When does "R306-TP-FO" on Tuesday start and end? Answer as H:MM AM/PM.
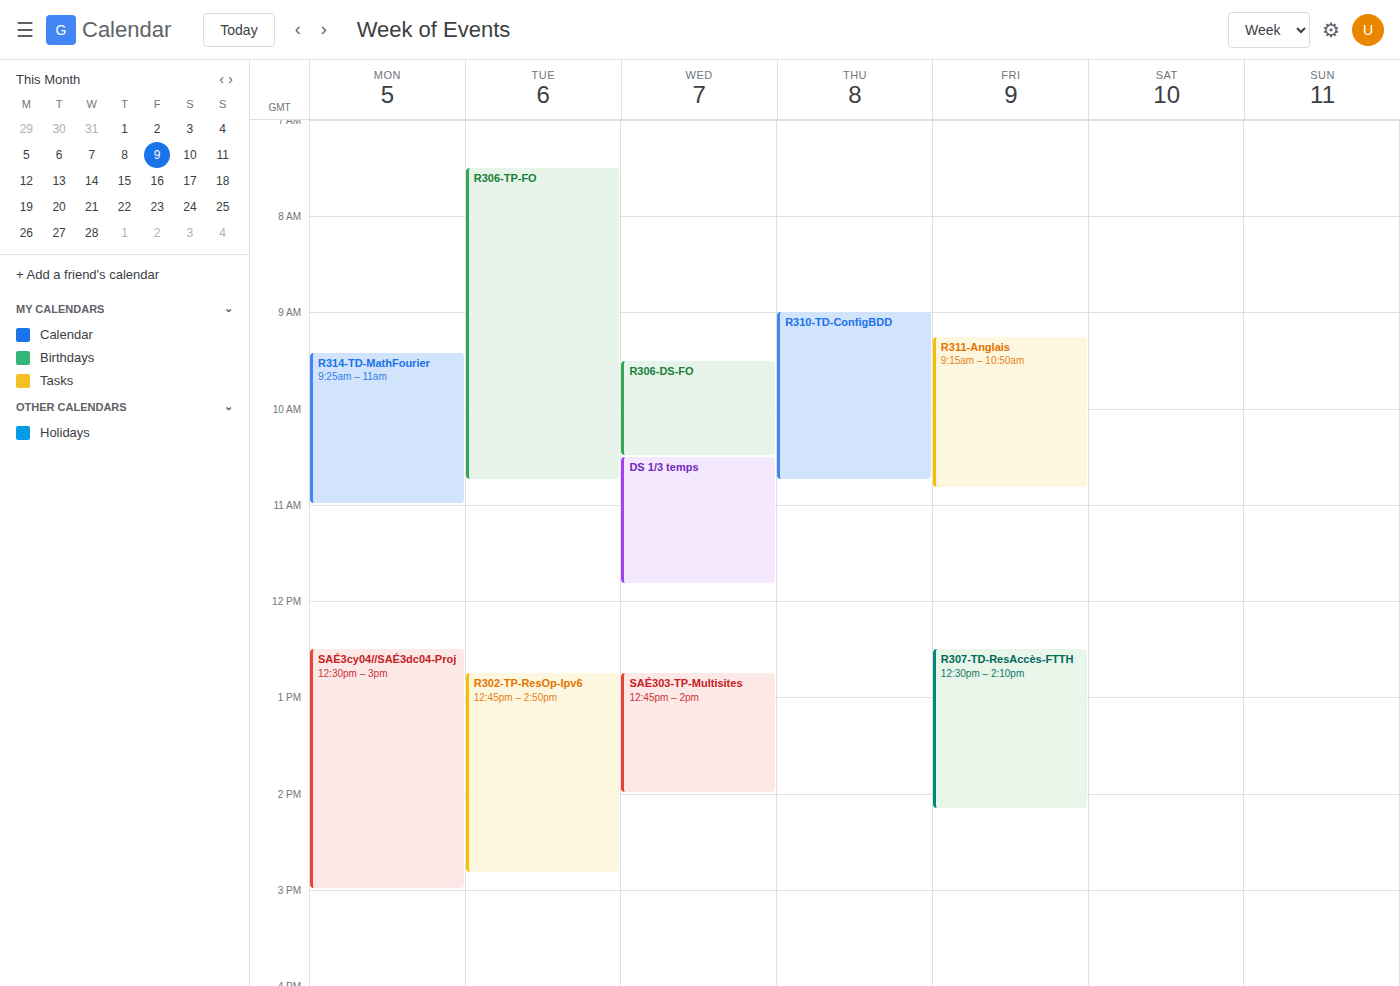
7:30 AM to 10:45 AM